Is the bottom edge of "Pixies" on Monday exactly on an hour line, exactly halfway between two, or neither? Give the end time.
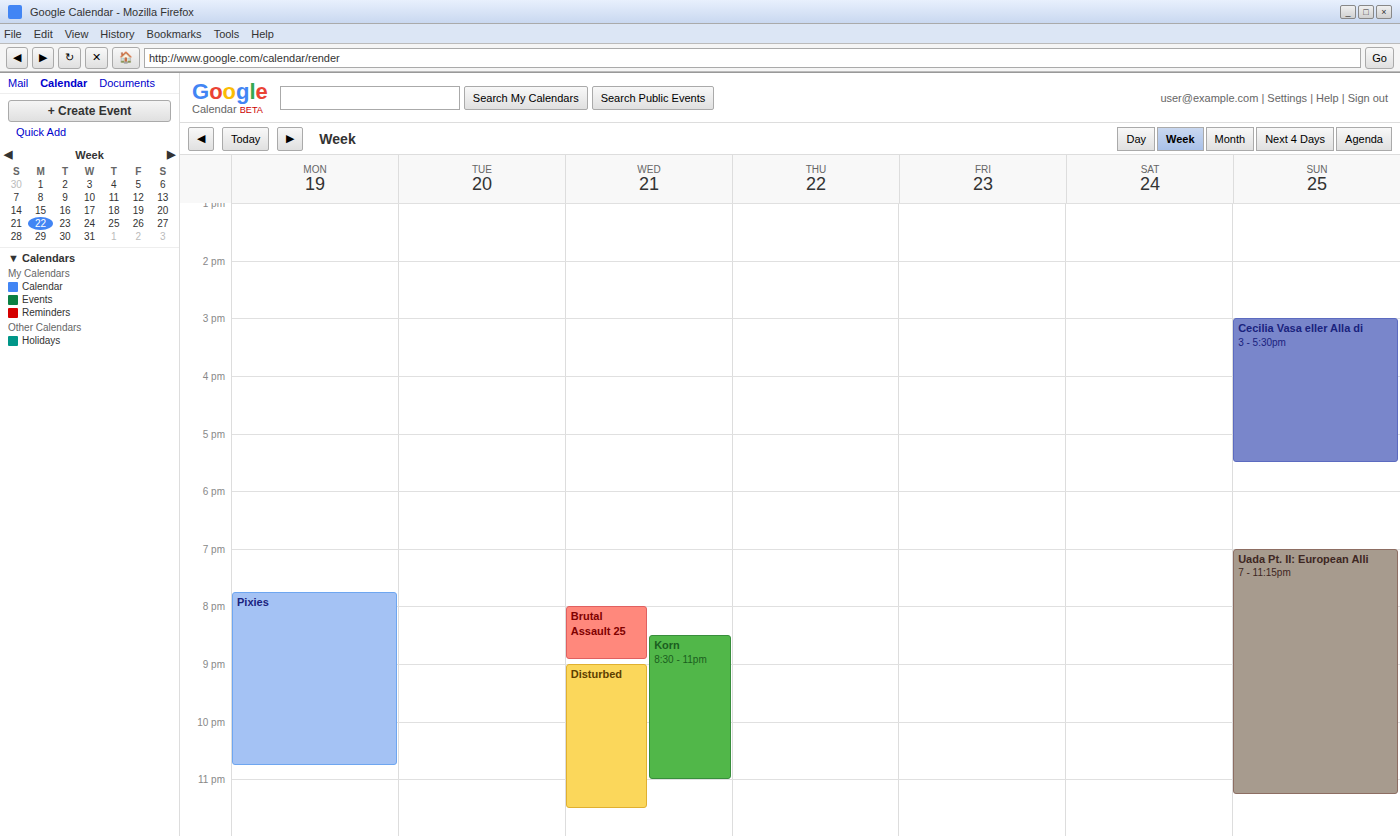
10:45 PM -- neither: three quarters of the way from the 10 PM line to the 11 PM line.